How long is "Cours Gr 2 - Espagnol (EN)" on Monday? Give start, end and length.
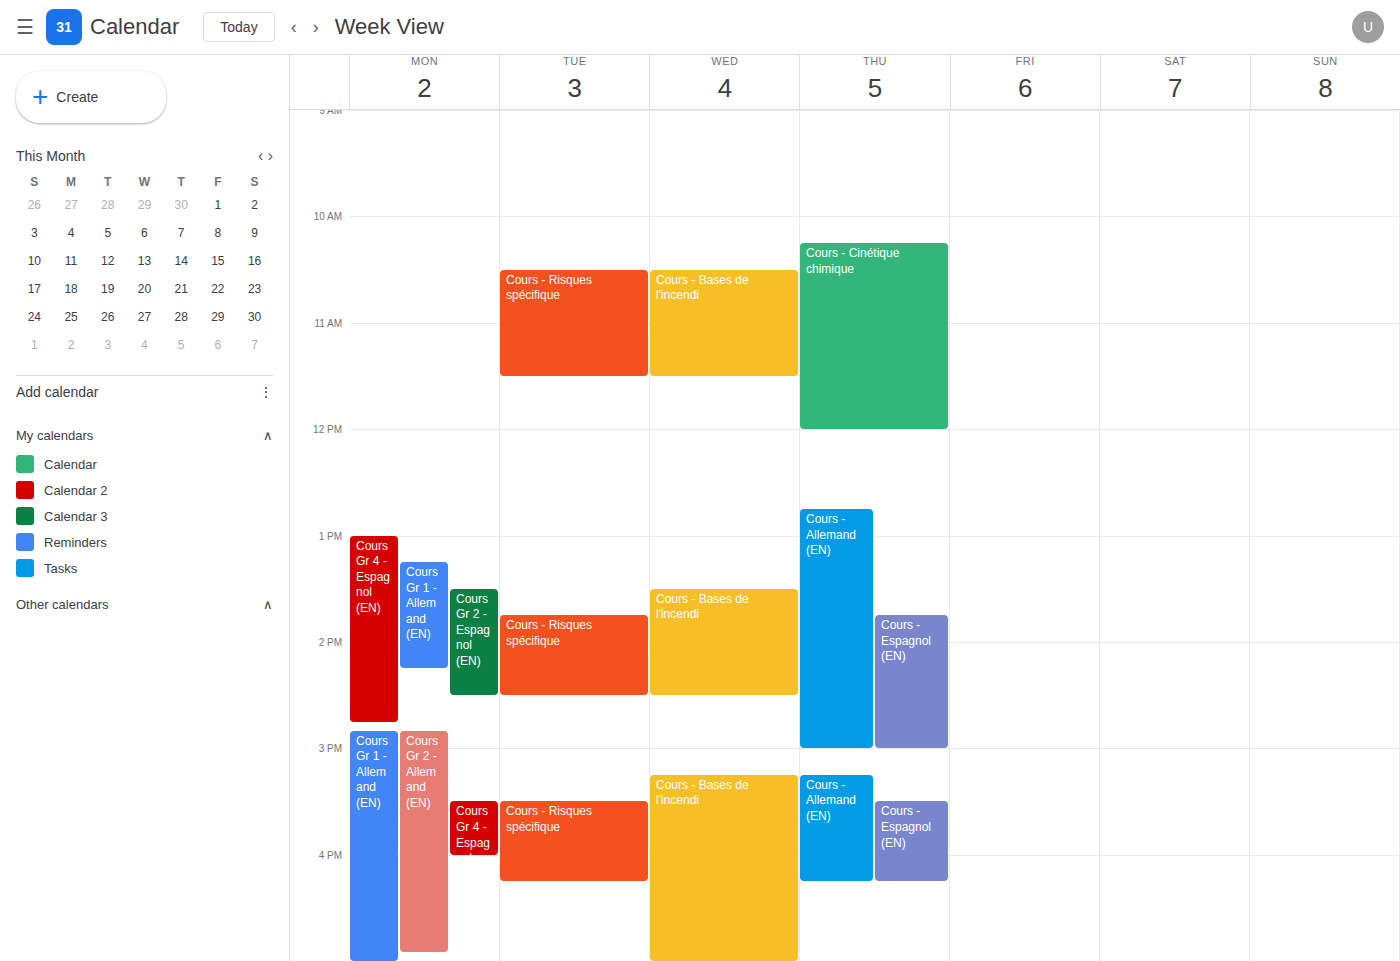
1:30 PM to 2:30 PM, 1 hour